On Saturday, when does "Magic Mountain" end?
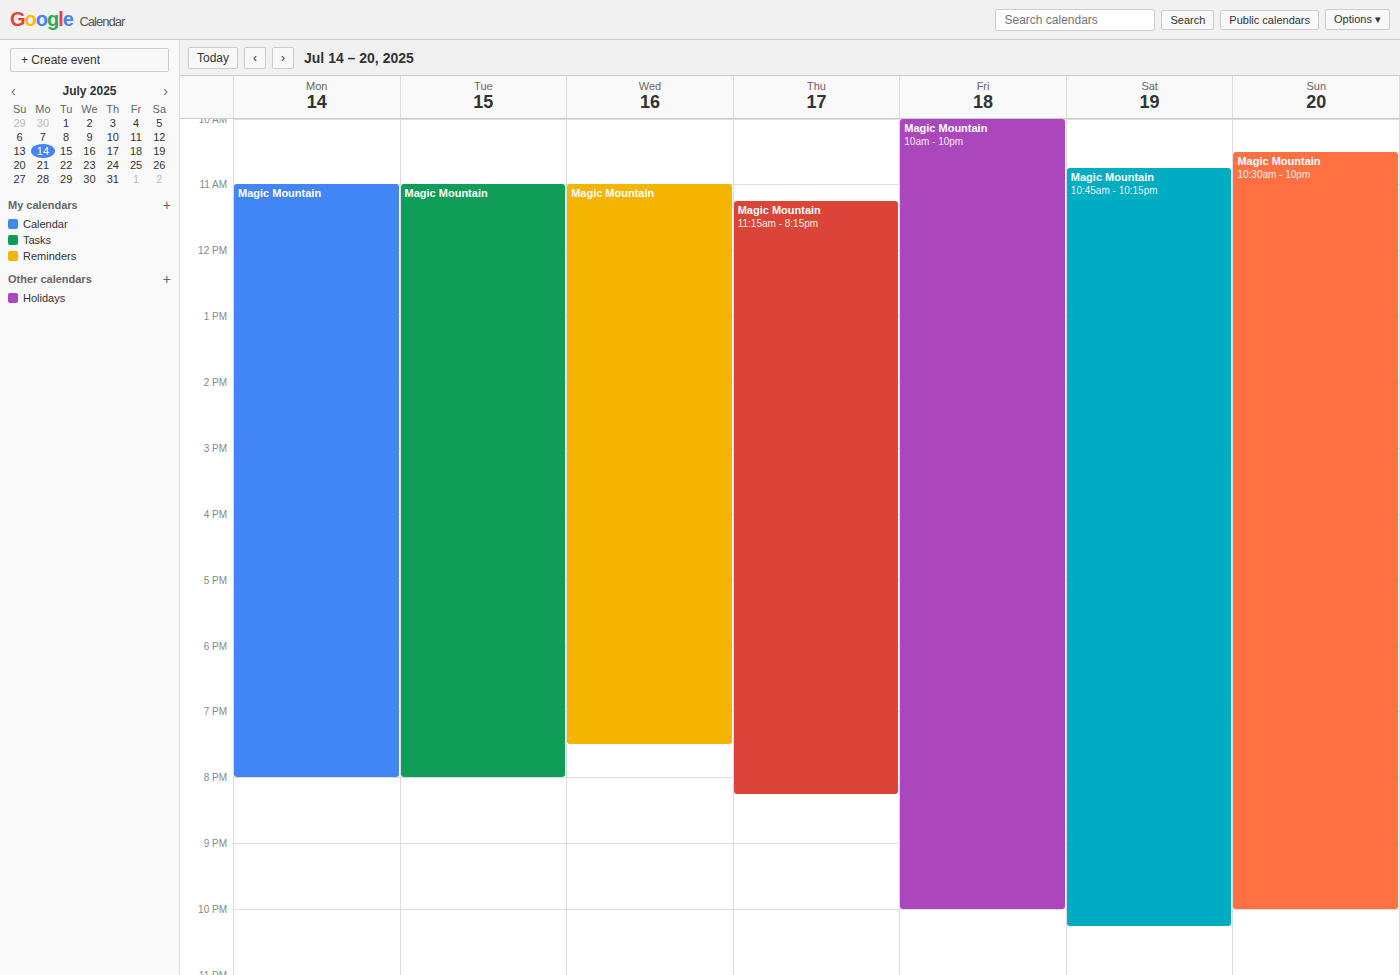
10:15 PM